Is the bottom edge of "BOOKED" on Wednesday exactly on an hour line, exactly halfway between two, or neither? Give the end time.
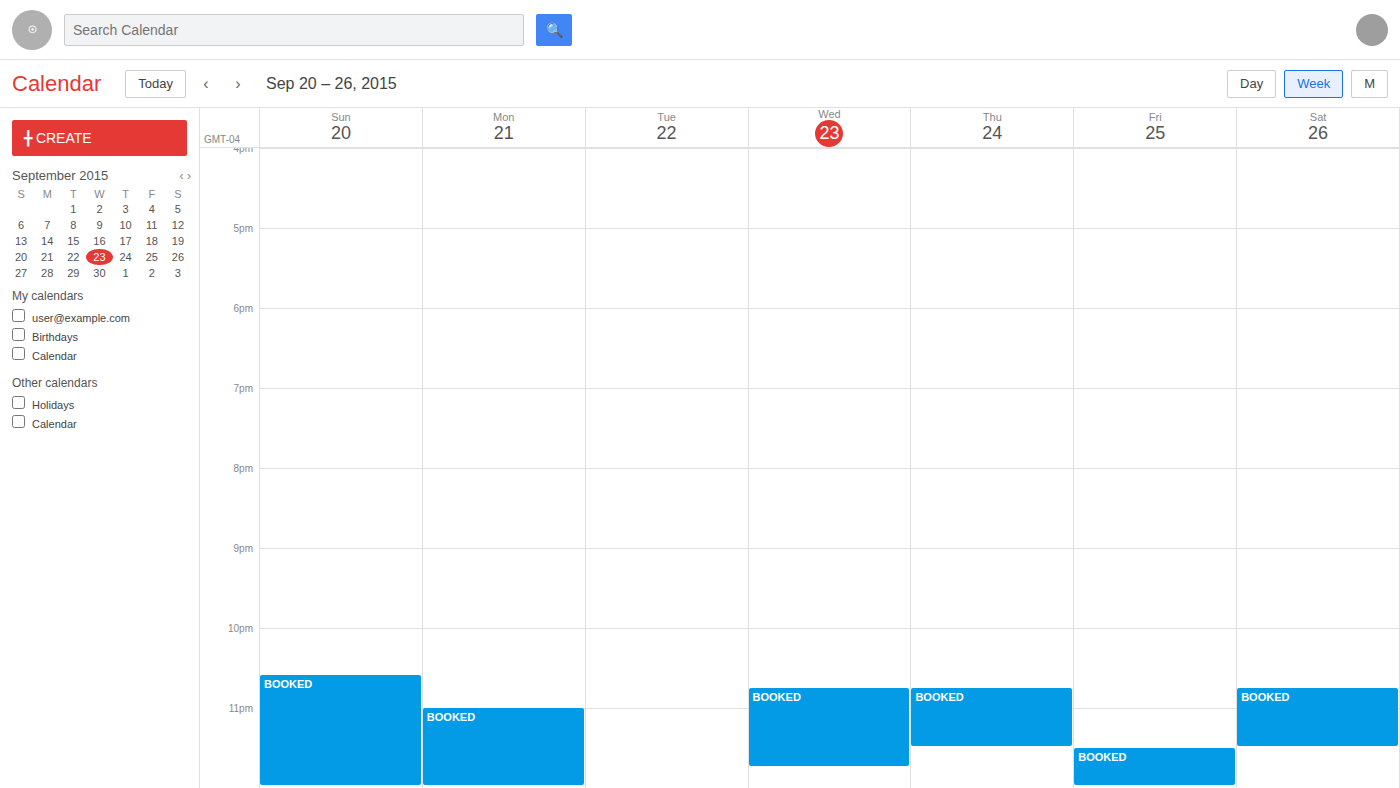
11:45 PM -- neither: three quarters of the way from the 11 PM line to the 12 AM line.